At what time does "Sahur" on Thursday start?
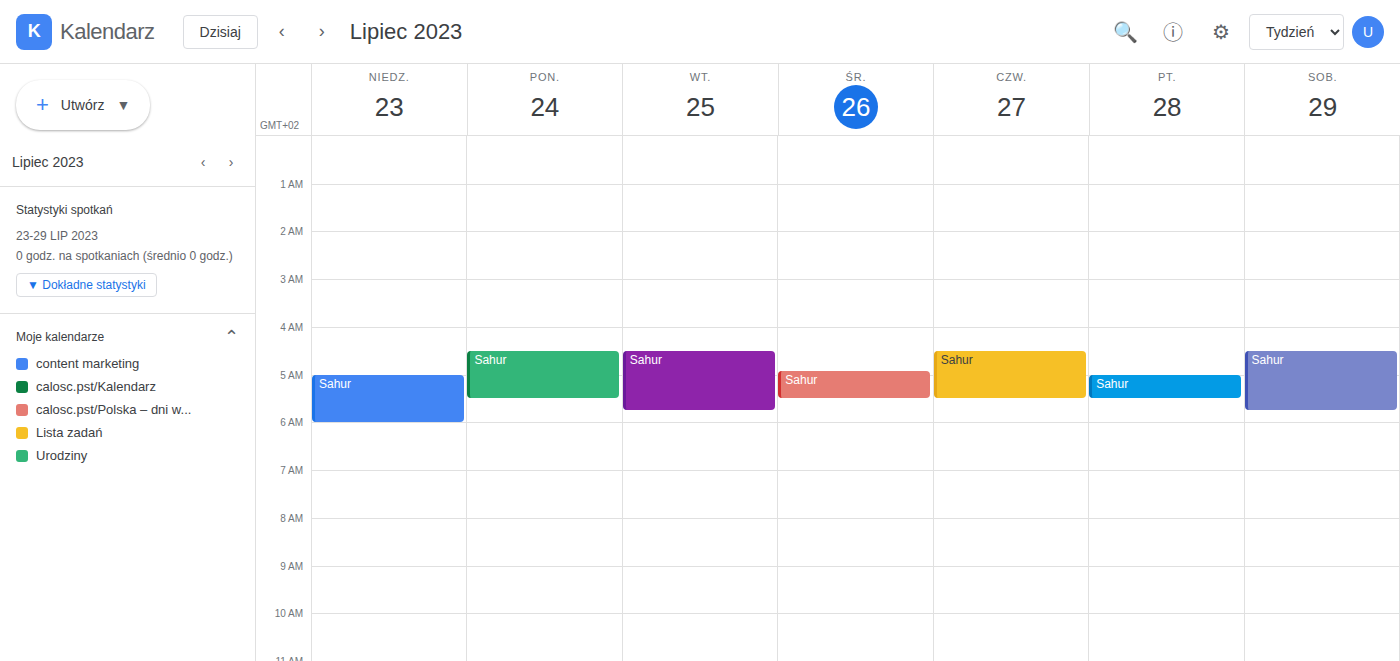
4:30 AM